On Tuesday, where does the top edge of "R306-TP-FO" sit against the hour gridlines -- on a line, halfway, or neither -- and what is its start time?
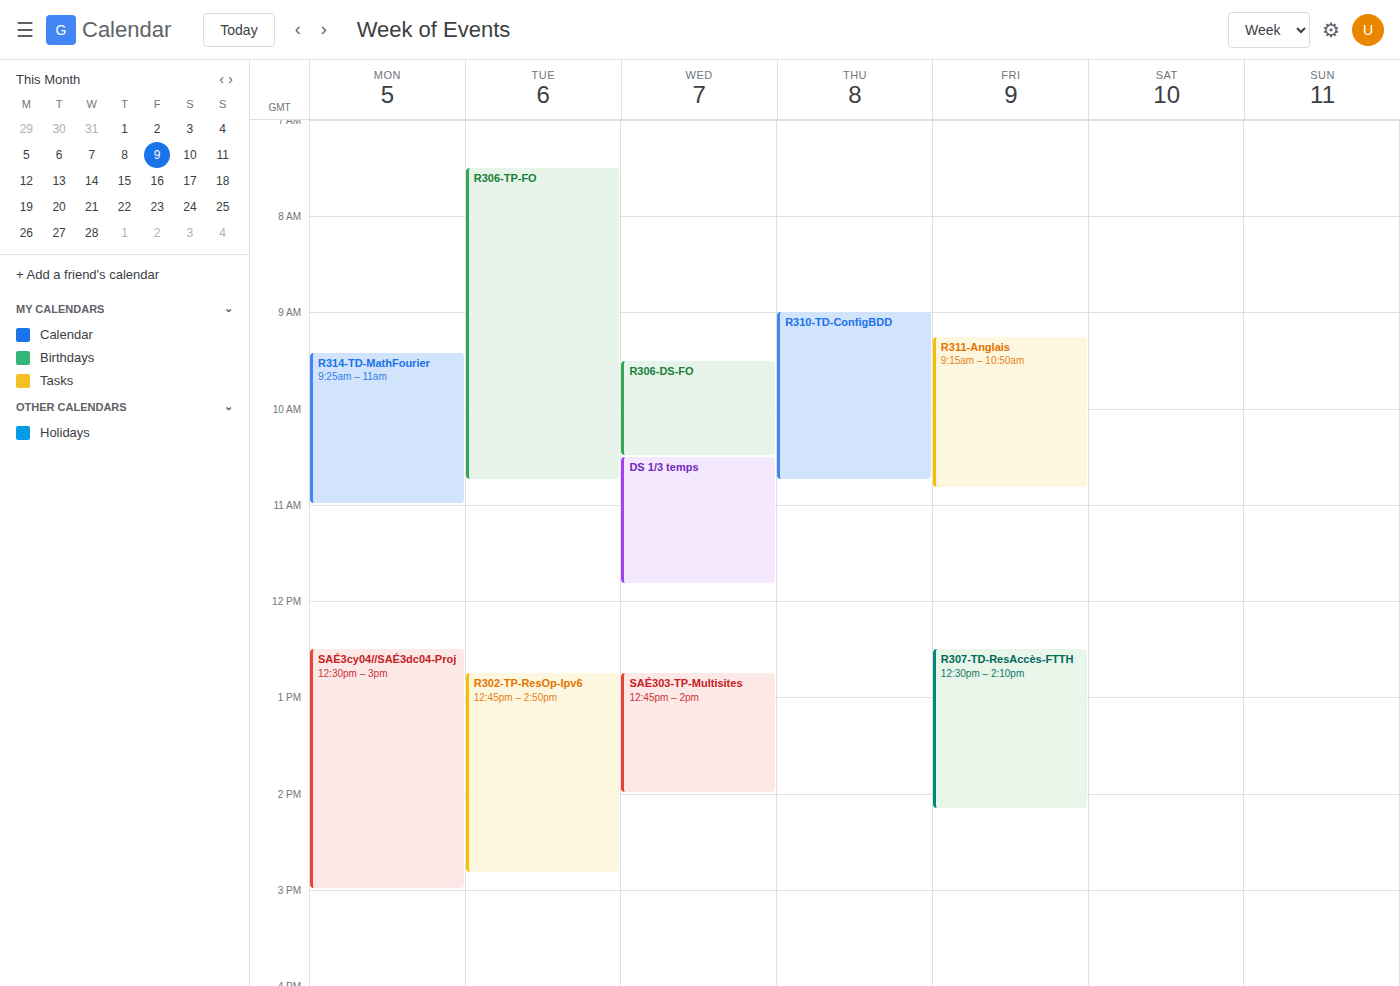
7:30 AM -- halfway between the 7 AM and 8 AM lines.